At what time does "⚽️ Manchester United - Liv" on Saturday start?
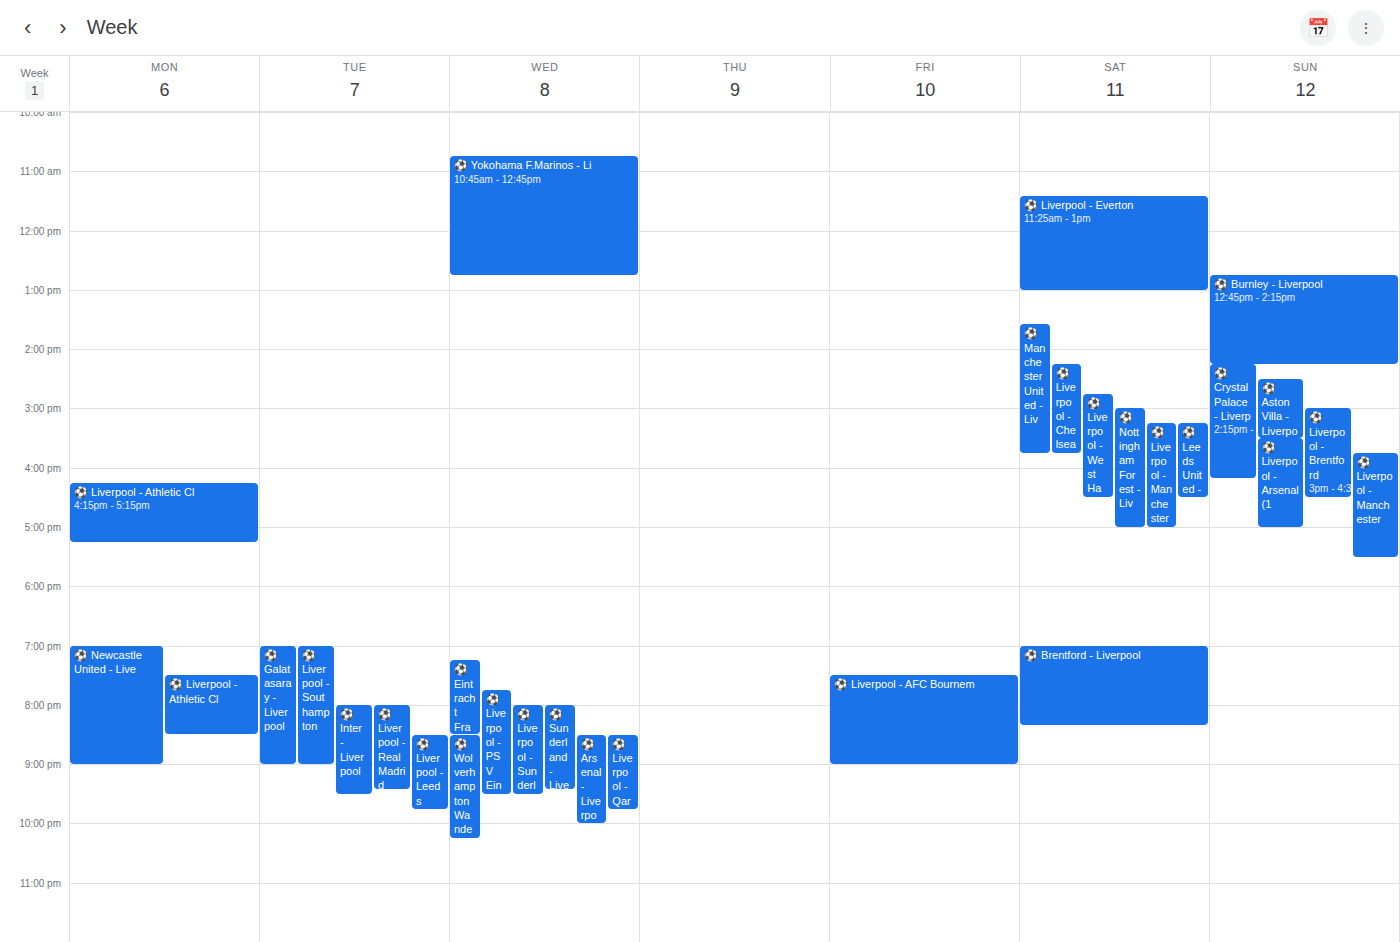
1:35 PM